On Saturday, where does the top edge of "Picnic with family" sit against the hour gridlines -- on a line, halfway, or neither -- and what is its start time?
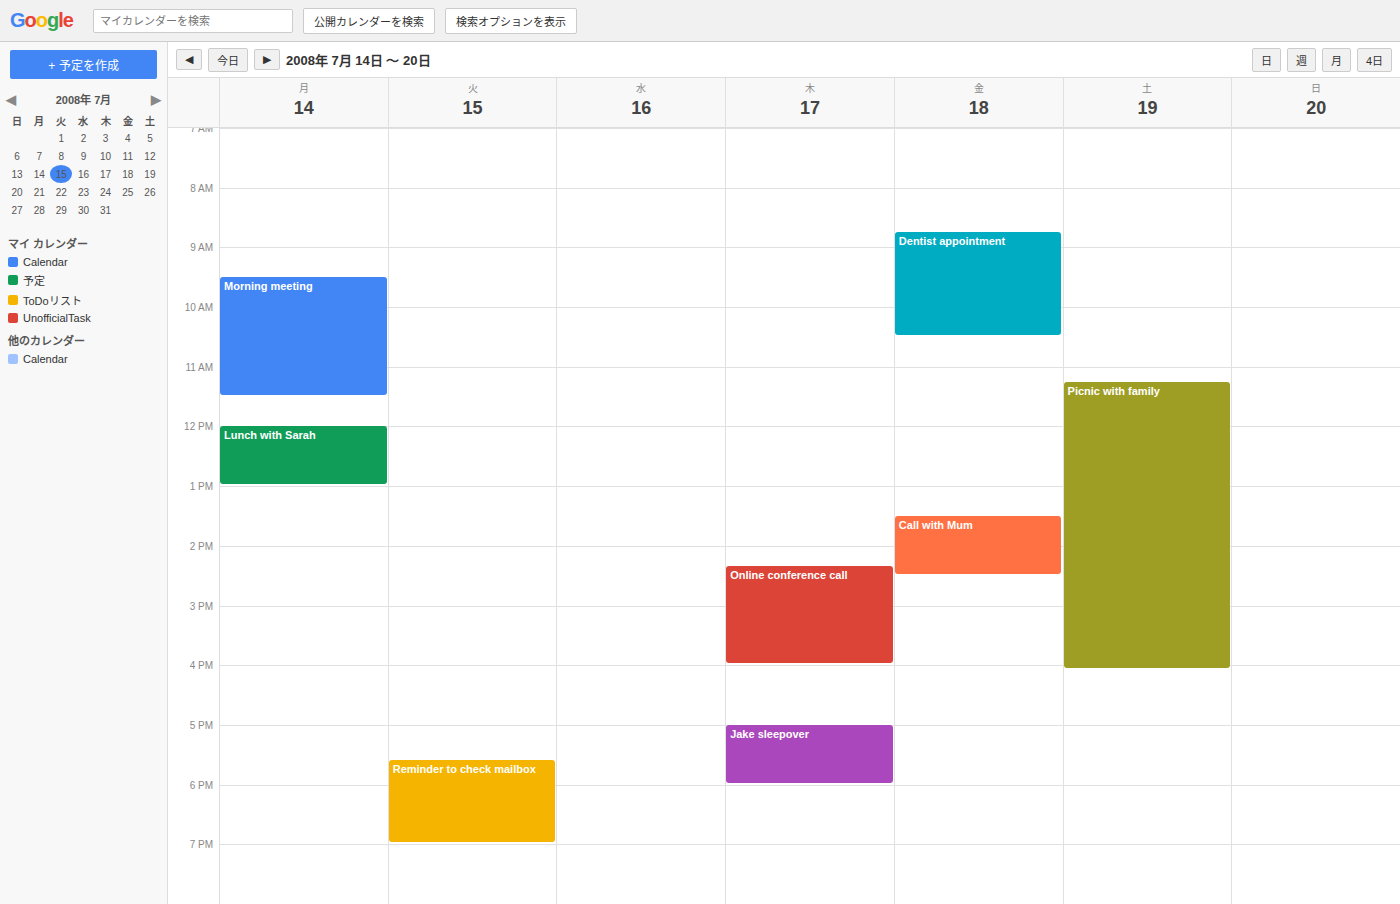
11:15 AM -- neither: a quarter of the way from the 11 AM line to the 12 PM line.